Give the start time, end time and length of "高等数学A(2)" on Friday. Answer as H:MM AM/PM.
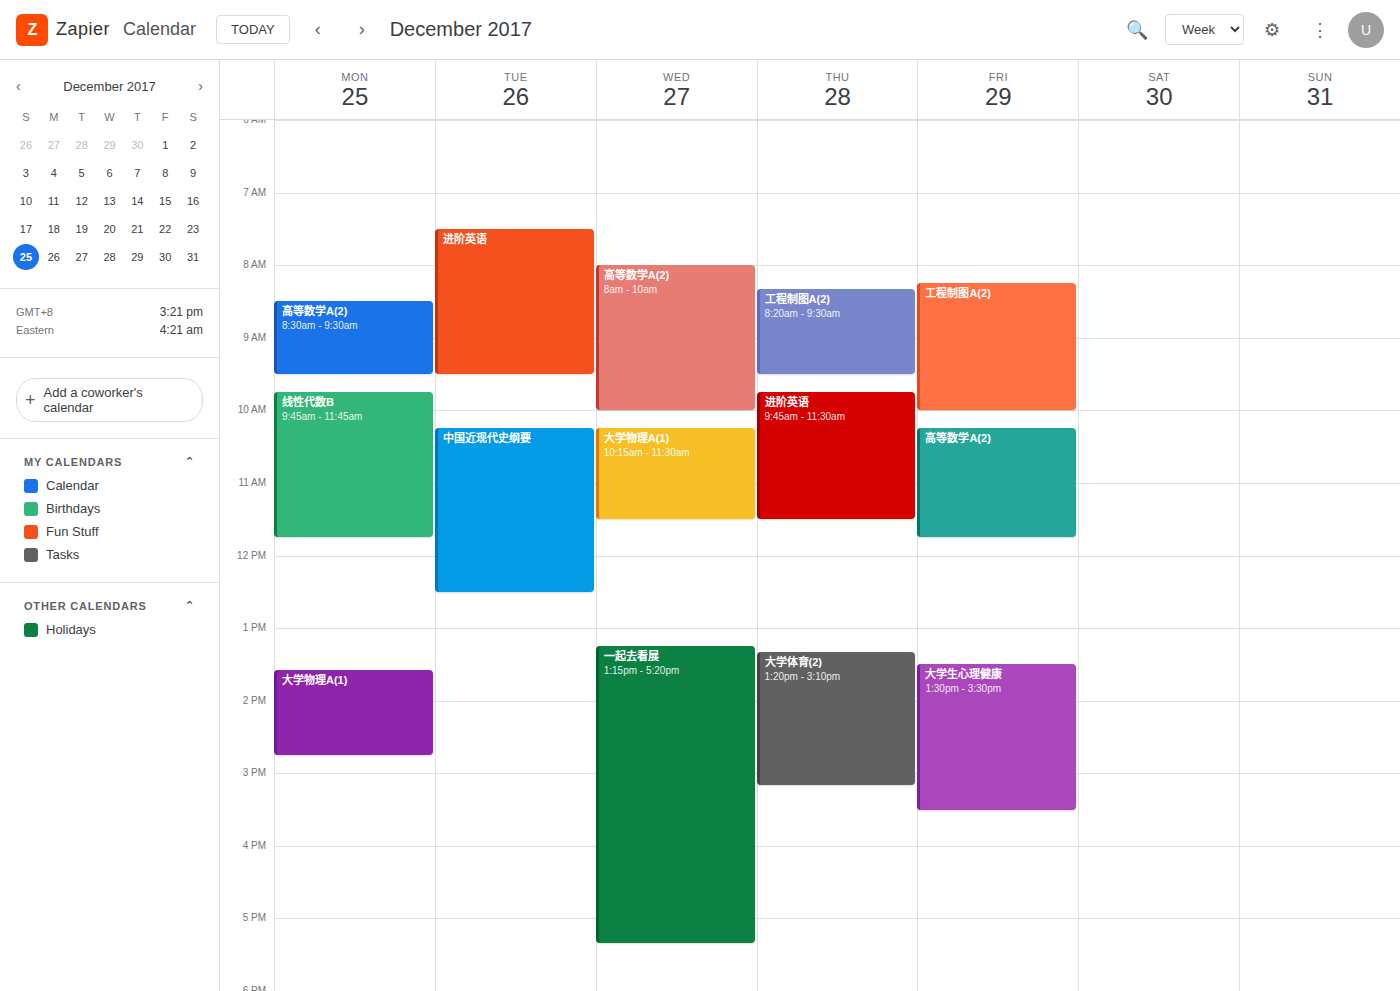
10:15 AM to 11:45 AM, 1 hour 30 minutes